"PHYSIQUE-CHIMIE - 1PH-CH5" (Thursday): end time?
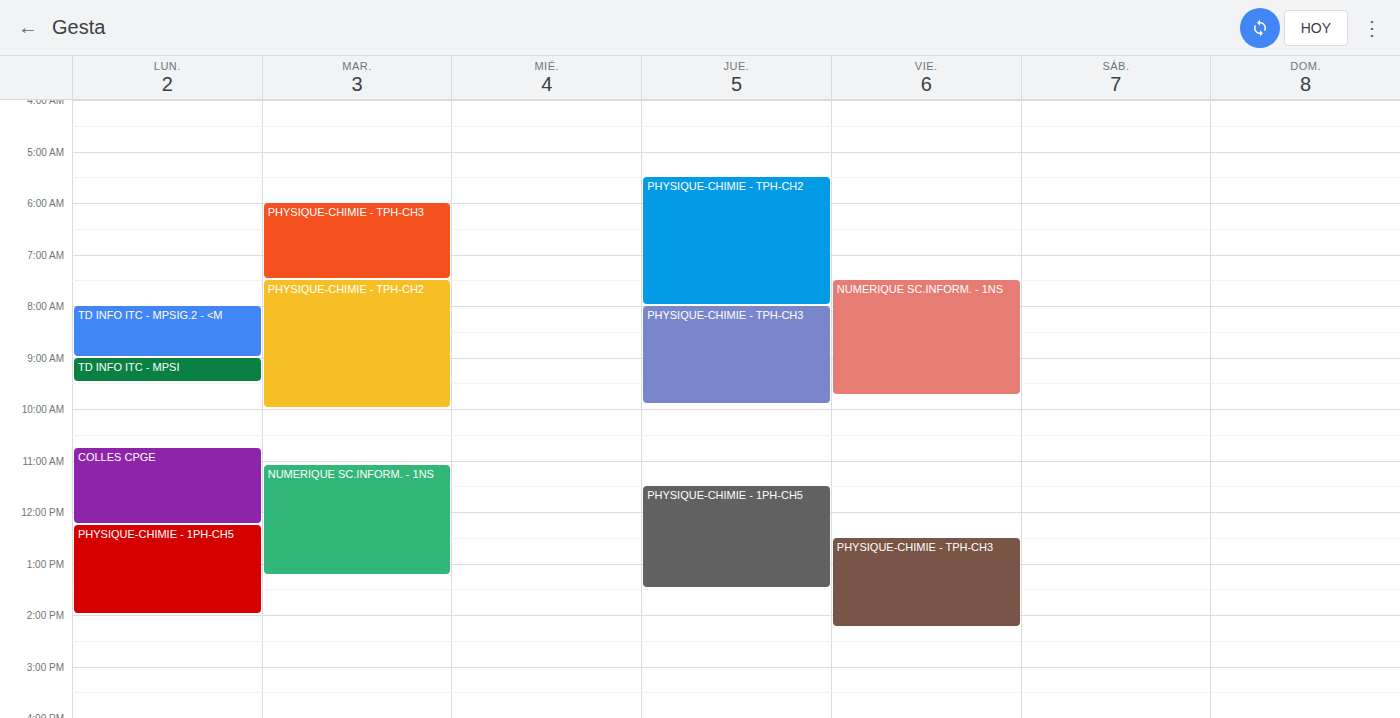
1:30 PM